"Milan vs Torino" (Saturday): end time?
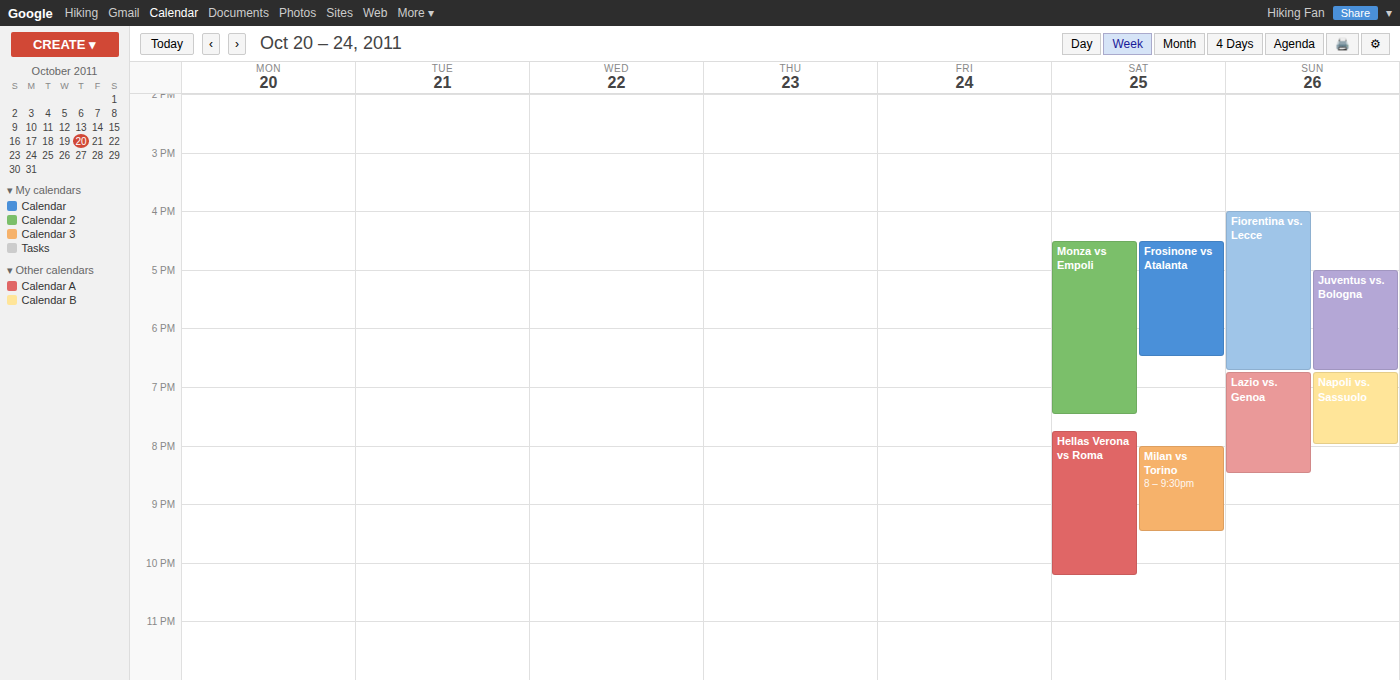
21:30